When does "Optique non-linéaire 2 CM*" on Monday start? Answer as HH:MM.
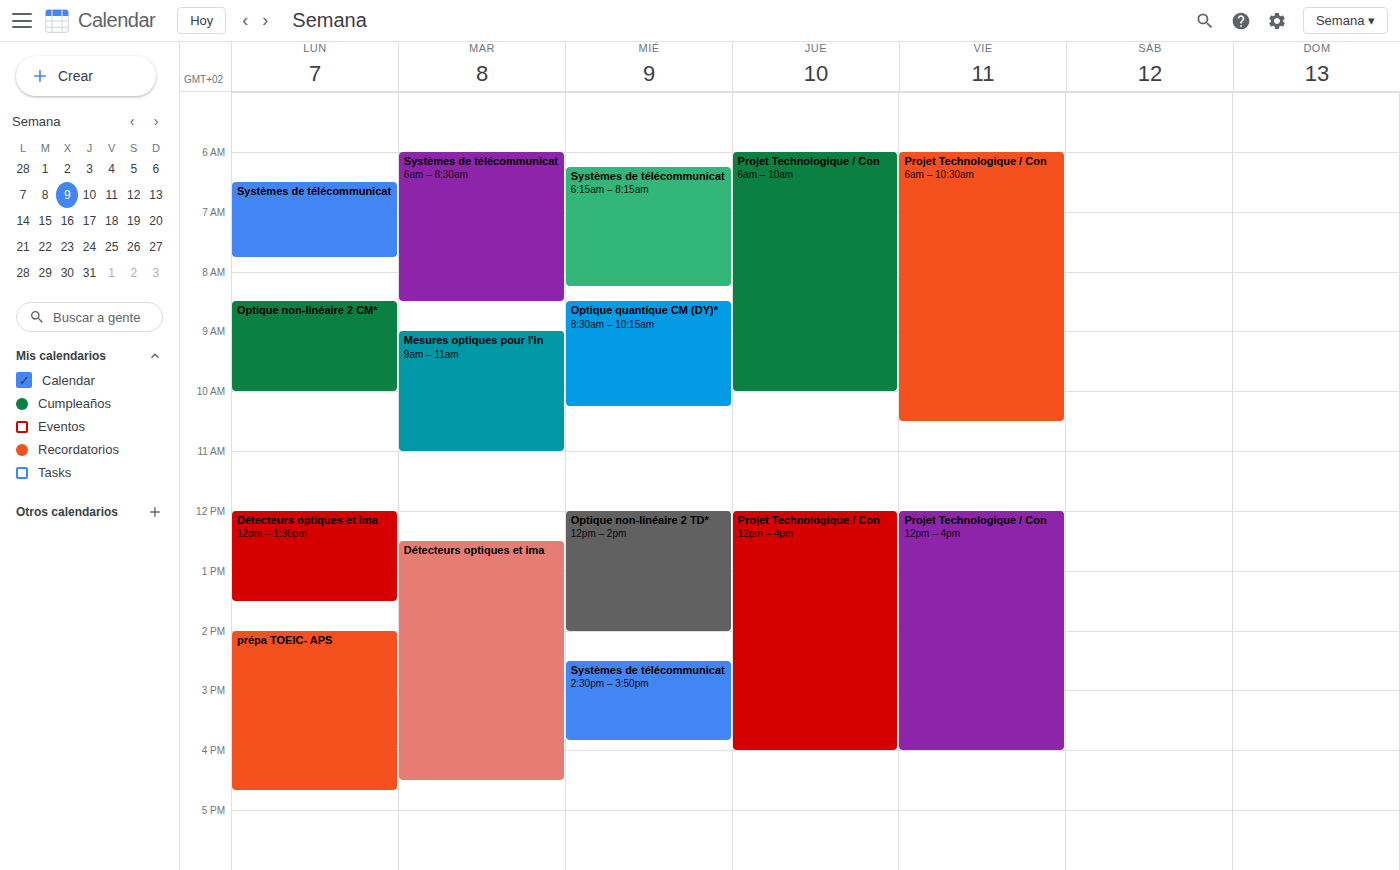
08:30